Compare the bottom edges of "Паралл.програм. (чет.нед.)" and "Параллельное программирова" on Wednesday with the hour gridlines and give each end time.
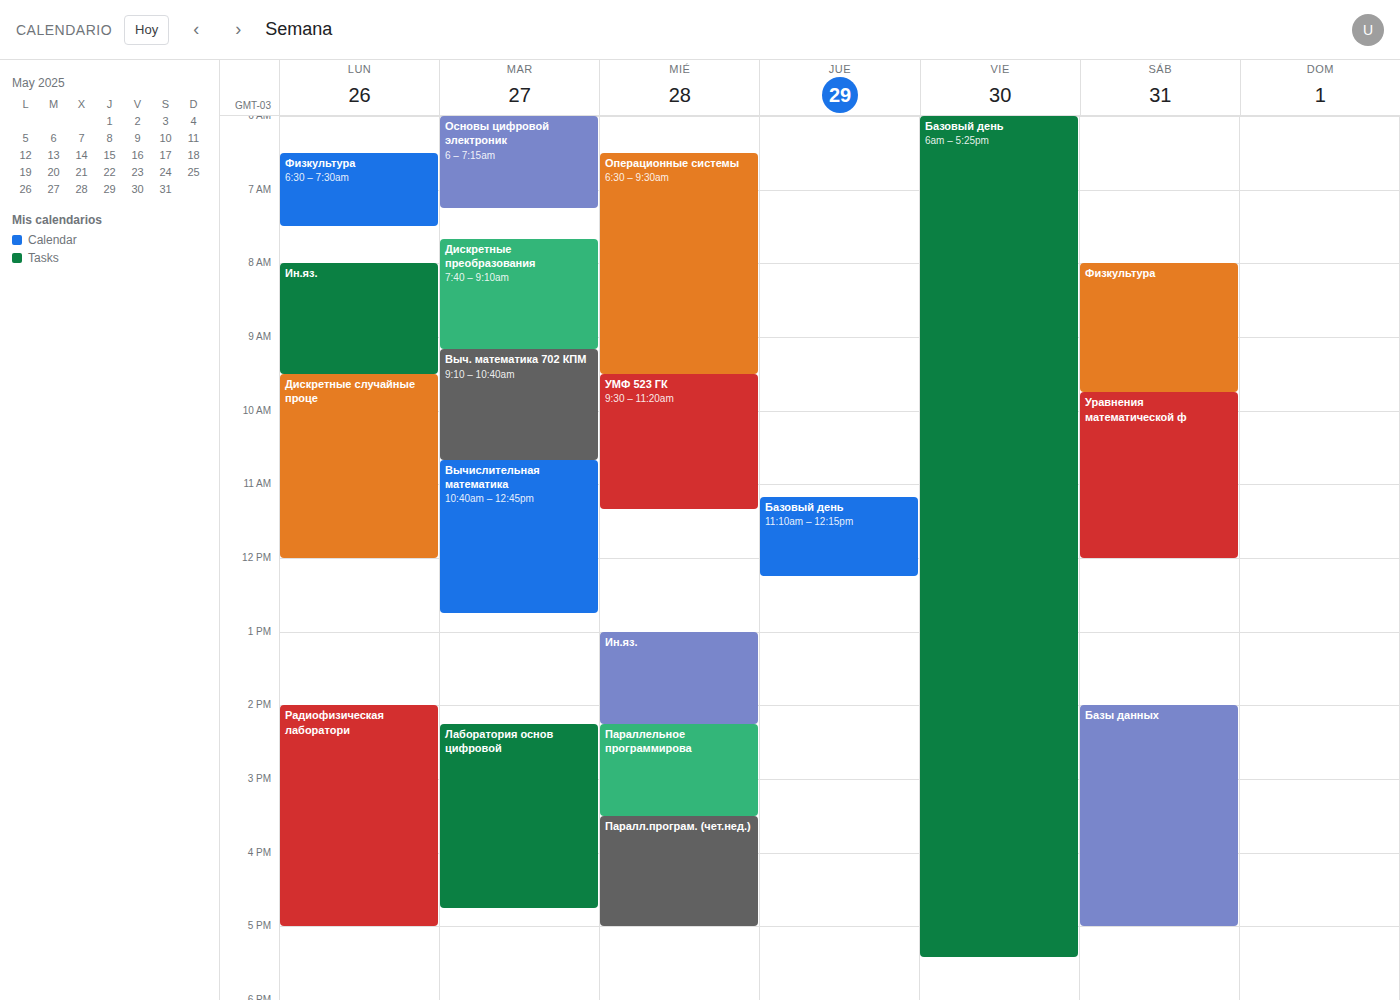
"Паралл.програм. (чет.нед.)": 5:00 PM, exactly on the 5 PM line. "Параллельное программирова": 3:30 PM, halfway between the 3 PM and 4 PM lines.